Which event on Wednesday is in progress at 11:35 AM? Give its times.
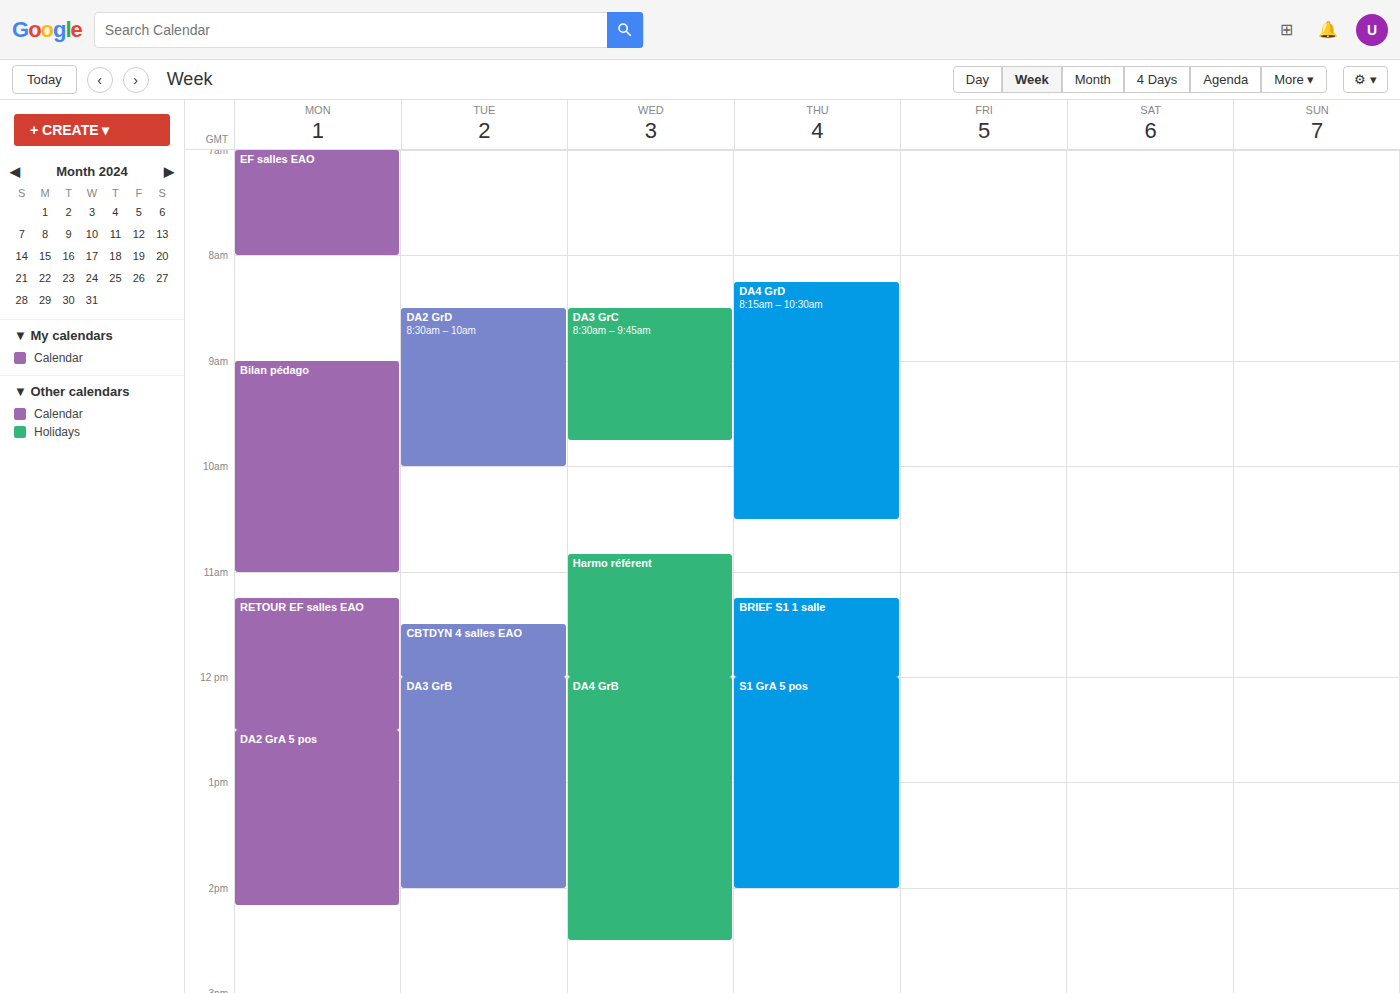
"Harmo référent", 10:50 AM to 12:00 PM